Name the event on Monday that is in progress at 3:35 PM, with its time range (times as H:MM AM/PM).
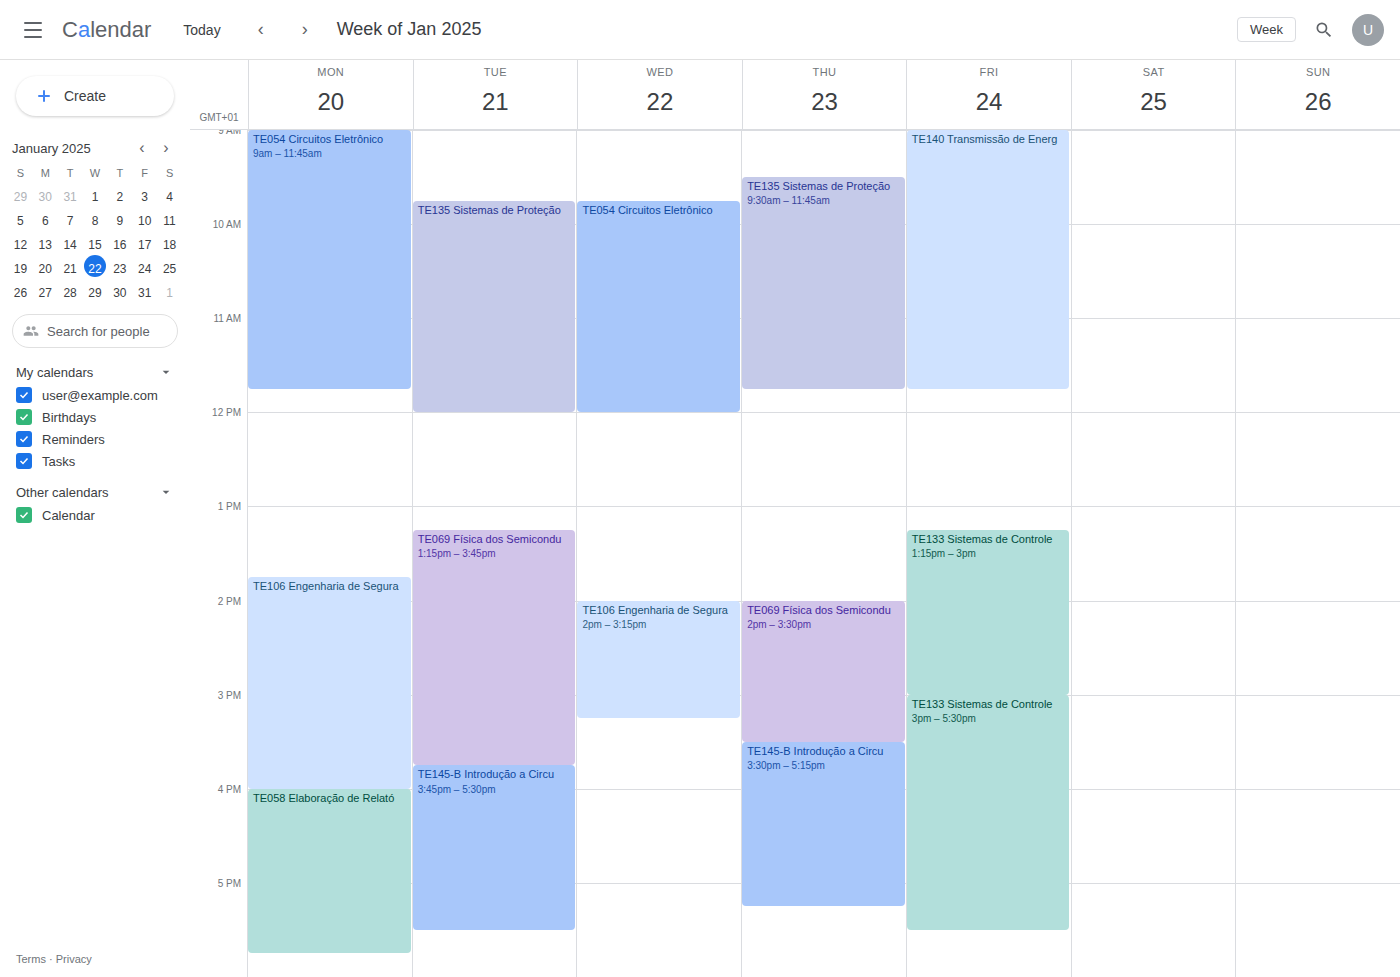
"TE106 Engenharia de Segura", 1:45 PM to 4:00 PM